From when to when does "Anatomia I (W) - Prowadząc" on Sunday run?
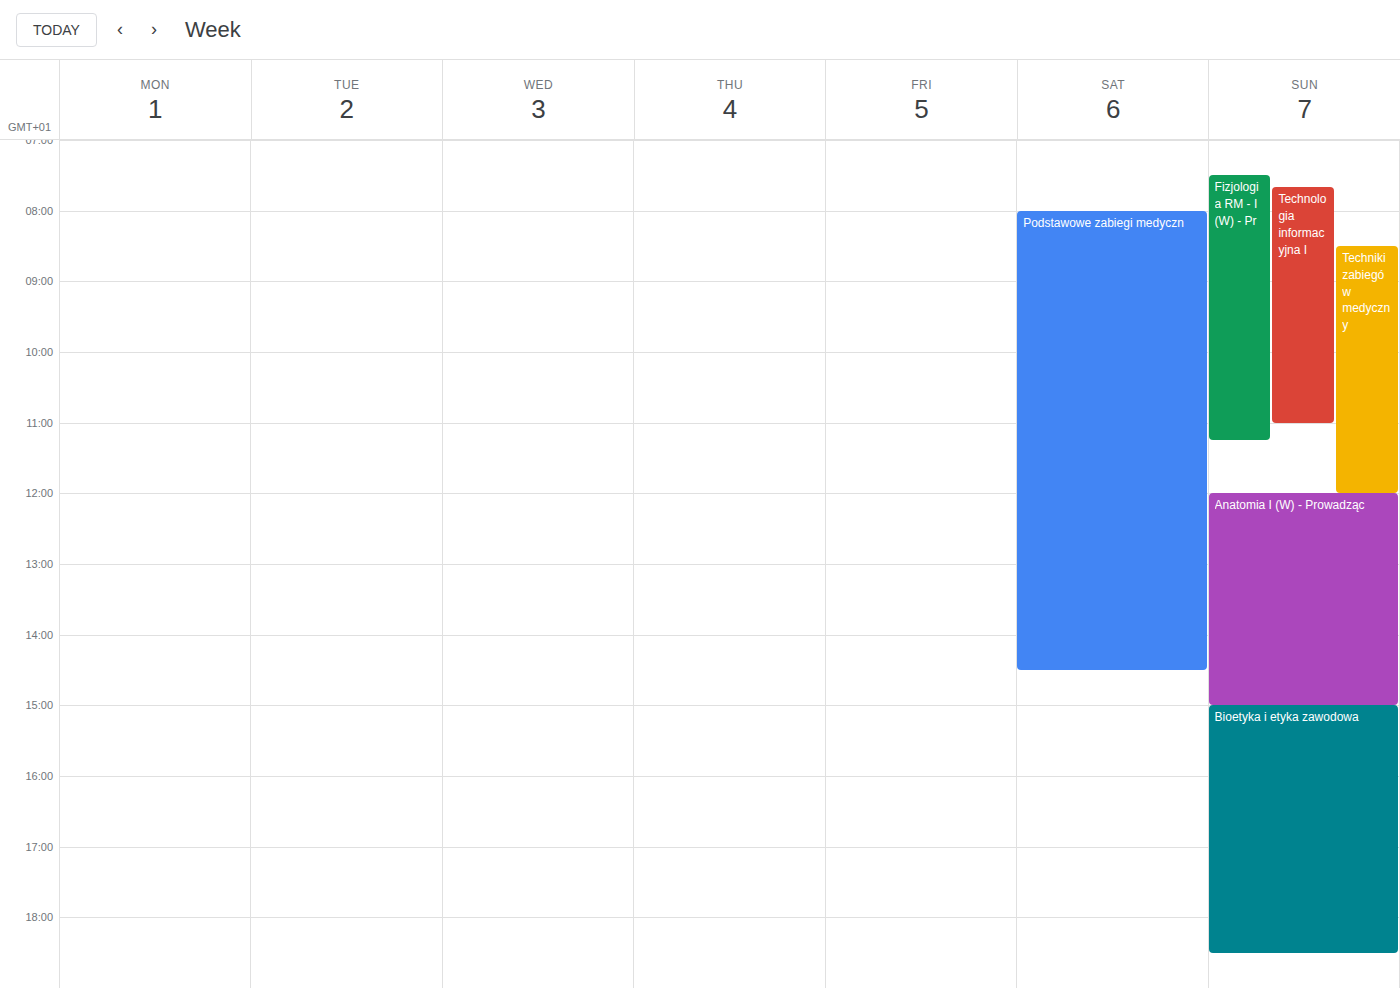
12:00 PM to 3:00 PM